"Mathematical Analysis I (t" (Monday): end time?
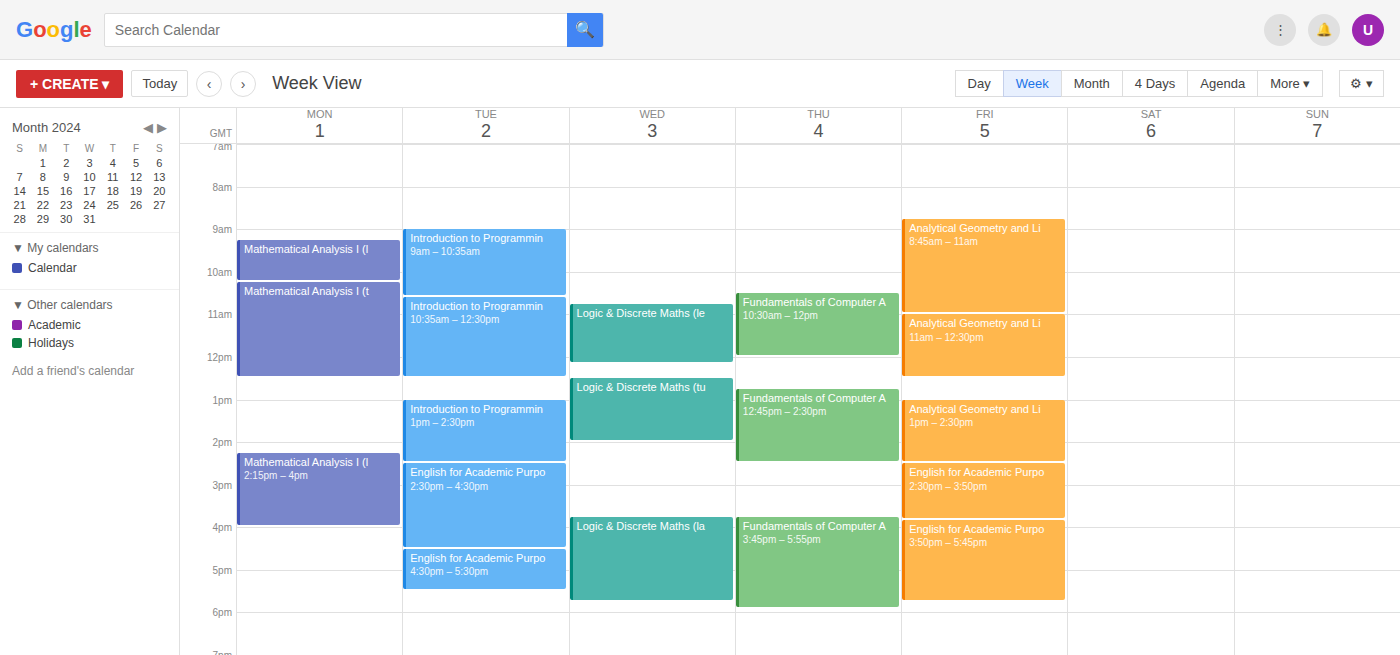
12:30 PM